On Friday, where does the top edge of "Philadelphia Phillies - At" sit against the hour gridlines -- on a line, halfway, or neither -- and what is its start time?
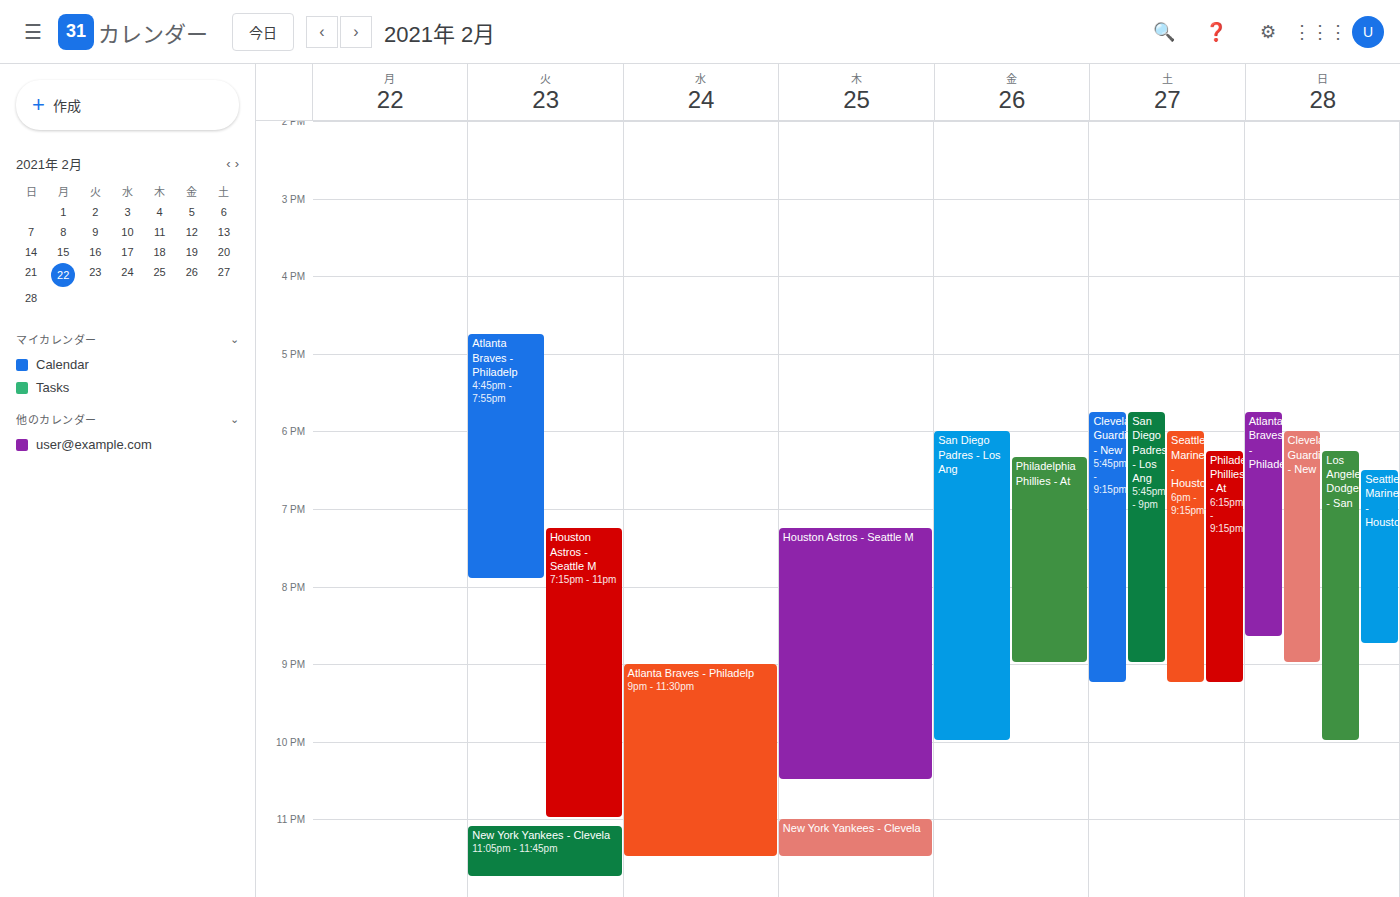
6:20 PM -- neither: 20 minutes below the 6 PM line and 40 minutes above the 7 PM line.